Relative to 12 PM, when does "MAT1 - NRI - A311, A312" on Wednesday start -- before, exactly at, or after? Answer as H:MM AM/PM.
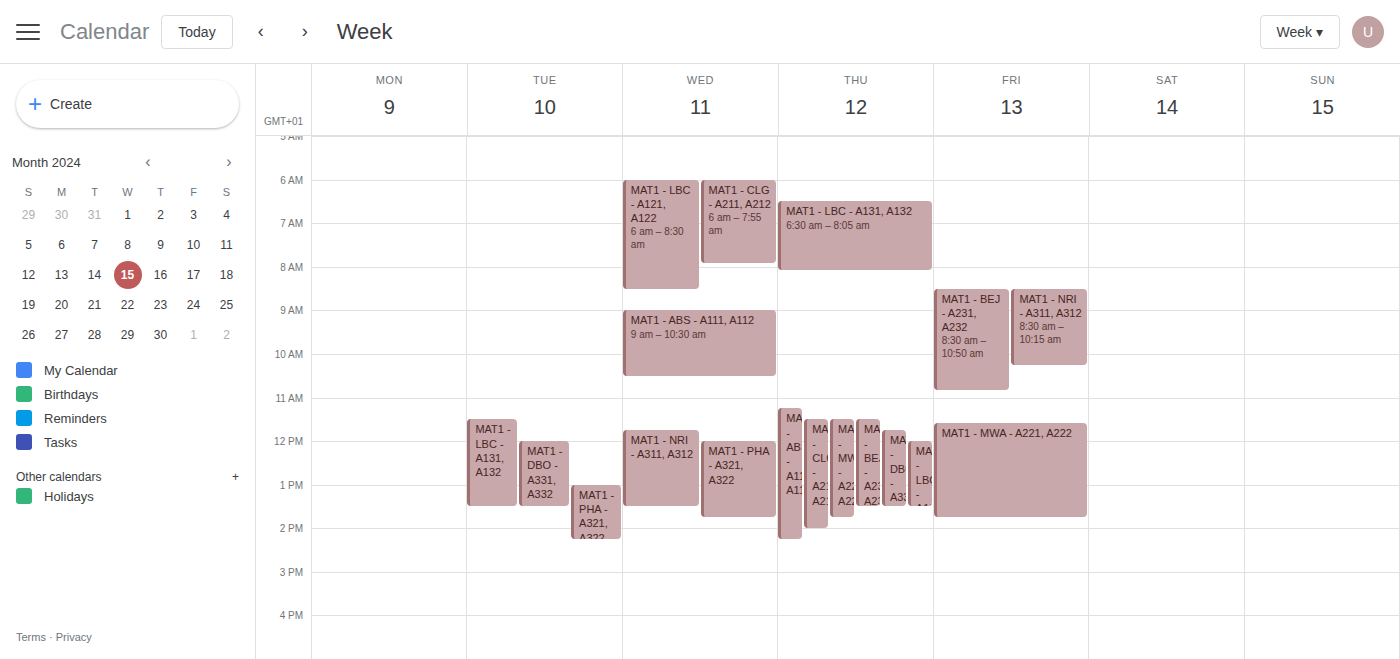
11:45 AM -- before 12 PM, 15 minutes above the 12 PM line.